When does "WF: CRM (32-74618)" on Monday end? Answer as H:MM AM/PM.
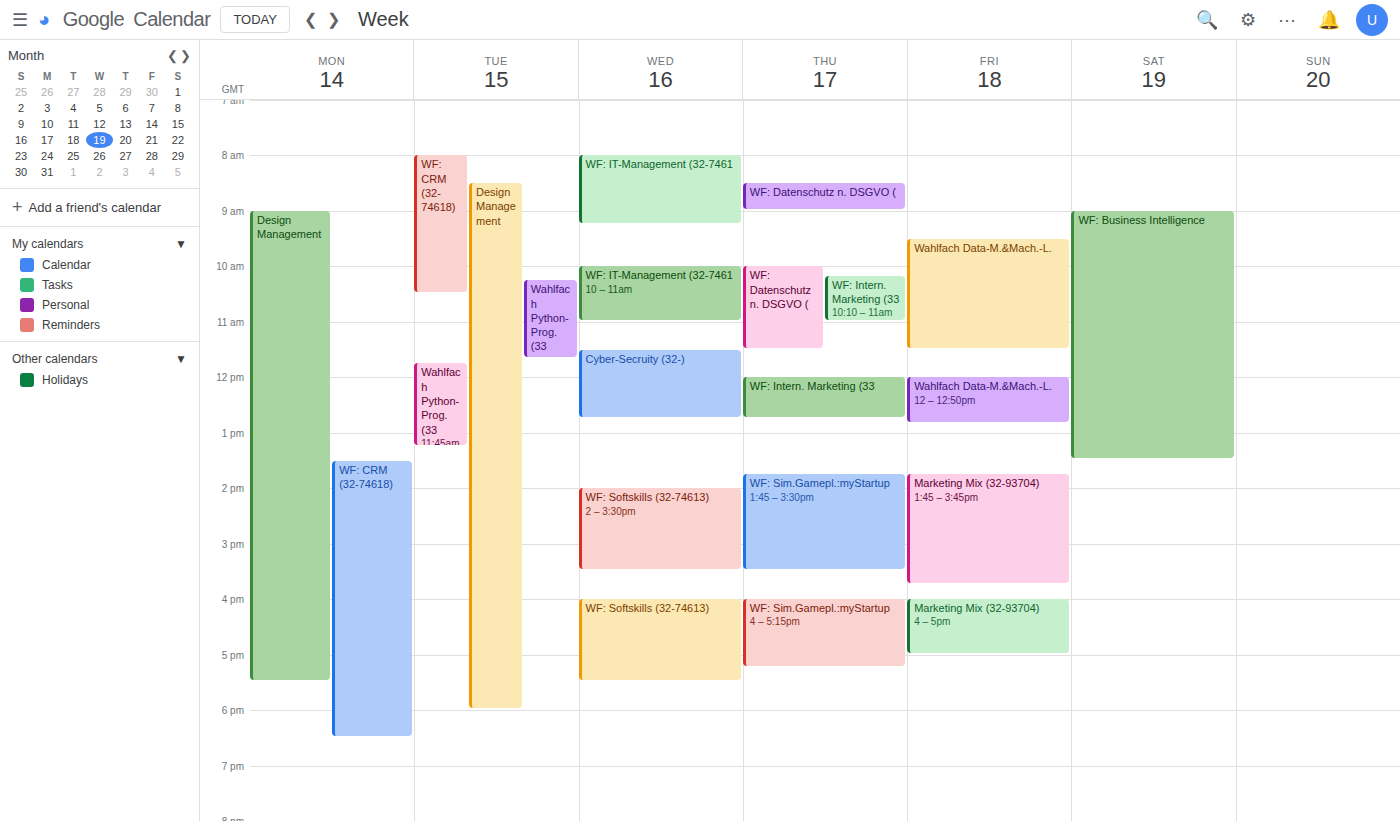
6:30 PM